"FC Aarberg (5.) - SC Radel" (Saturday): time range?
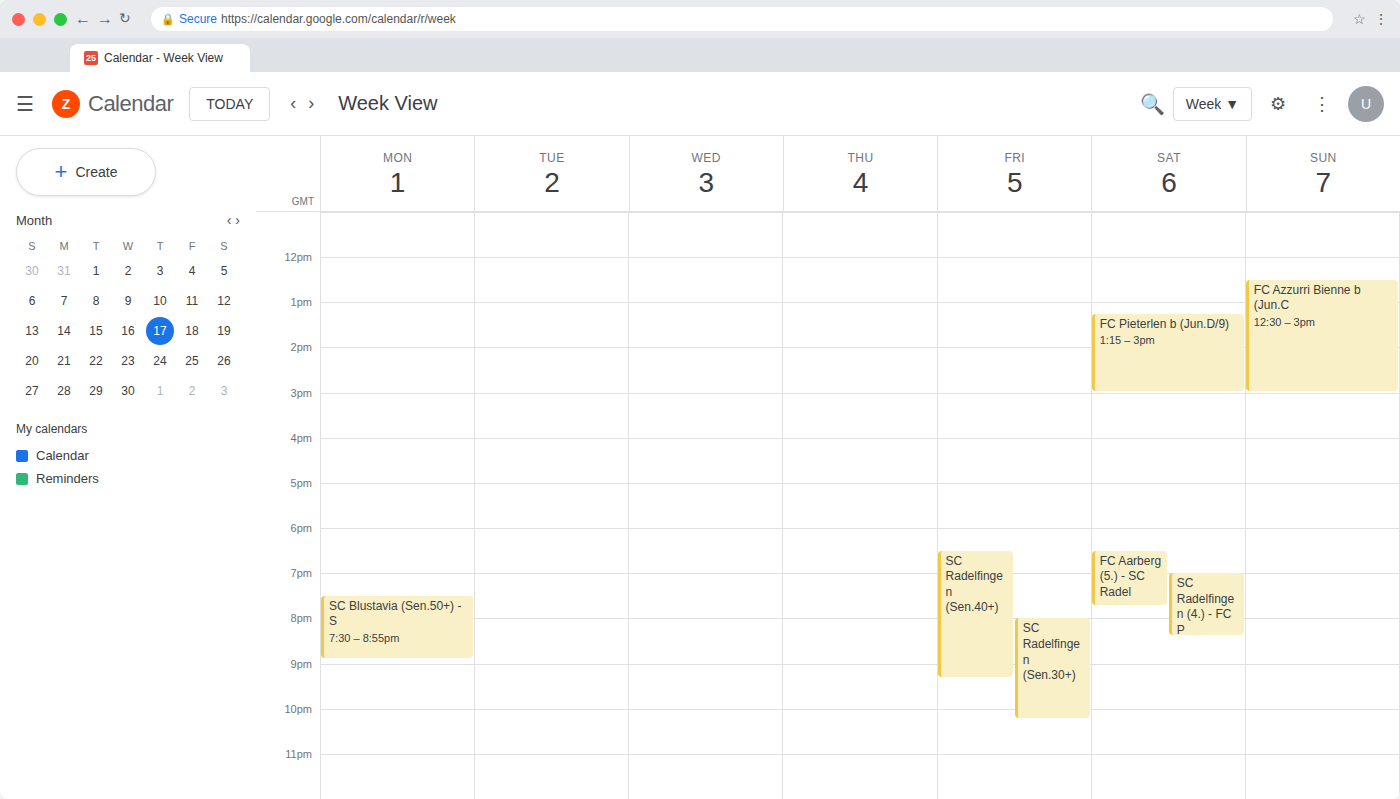
6:30 PM to 7:45 PM